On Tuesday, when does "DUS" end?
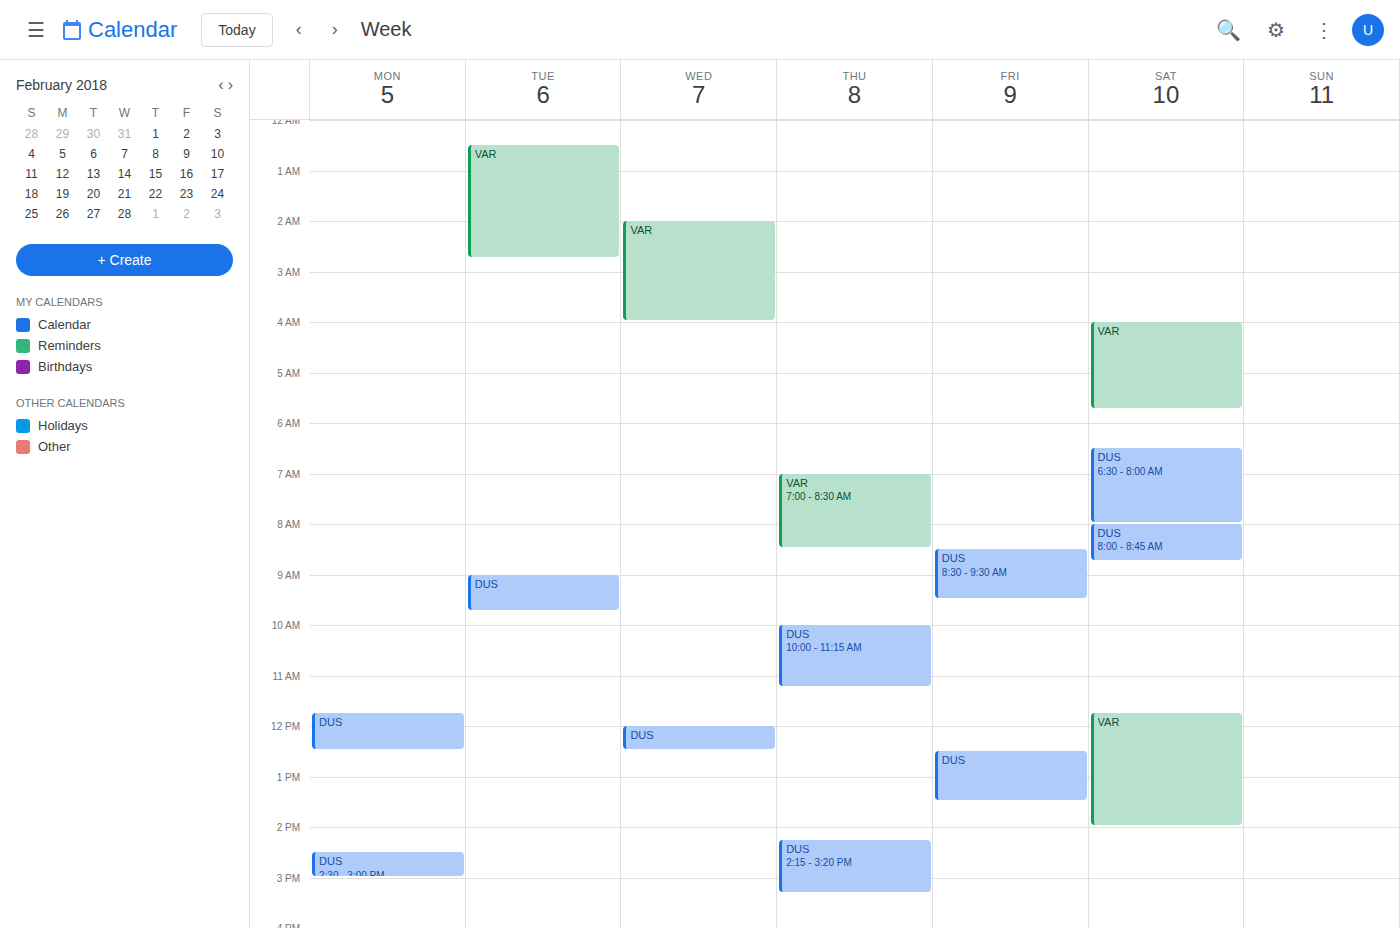
09:45